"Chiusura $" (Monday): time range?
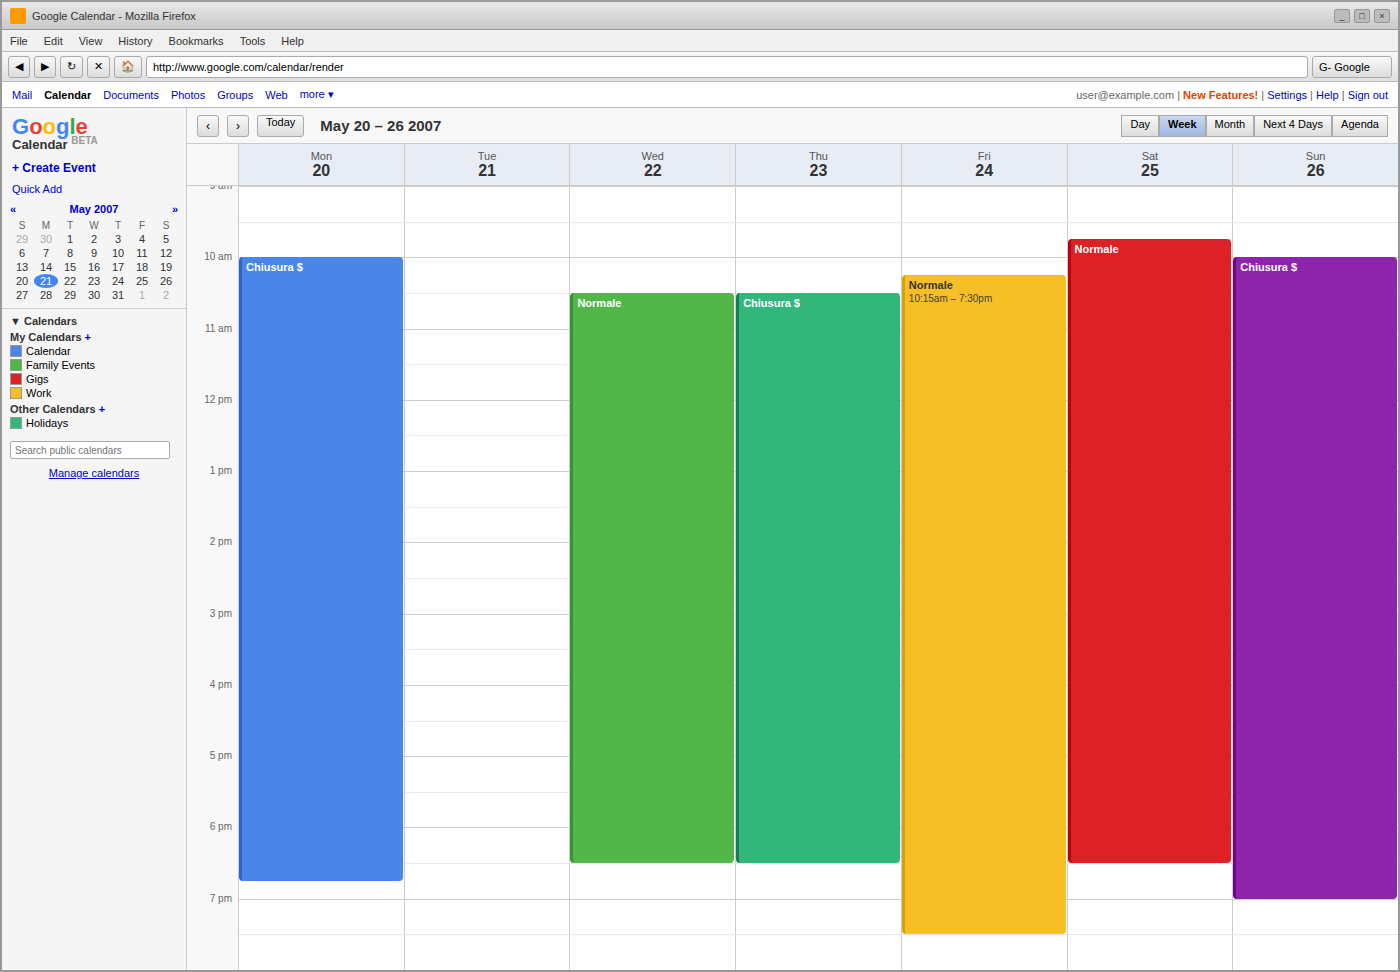
10:00 AM to 6:45 PM